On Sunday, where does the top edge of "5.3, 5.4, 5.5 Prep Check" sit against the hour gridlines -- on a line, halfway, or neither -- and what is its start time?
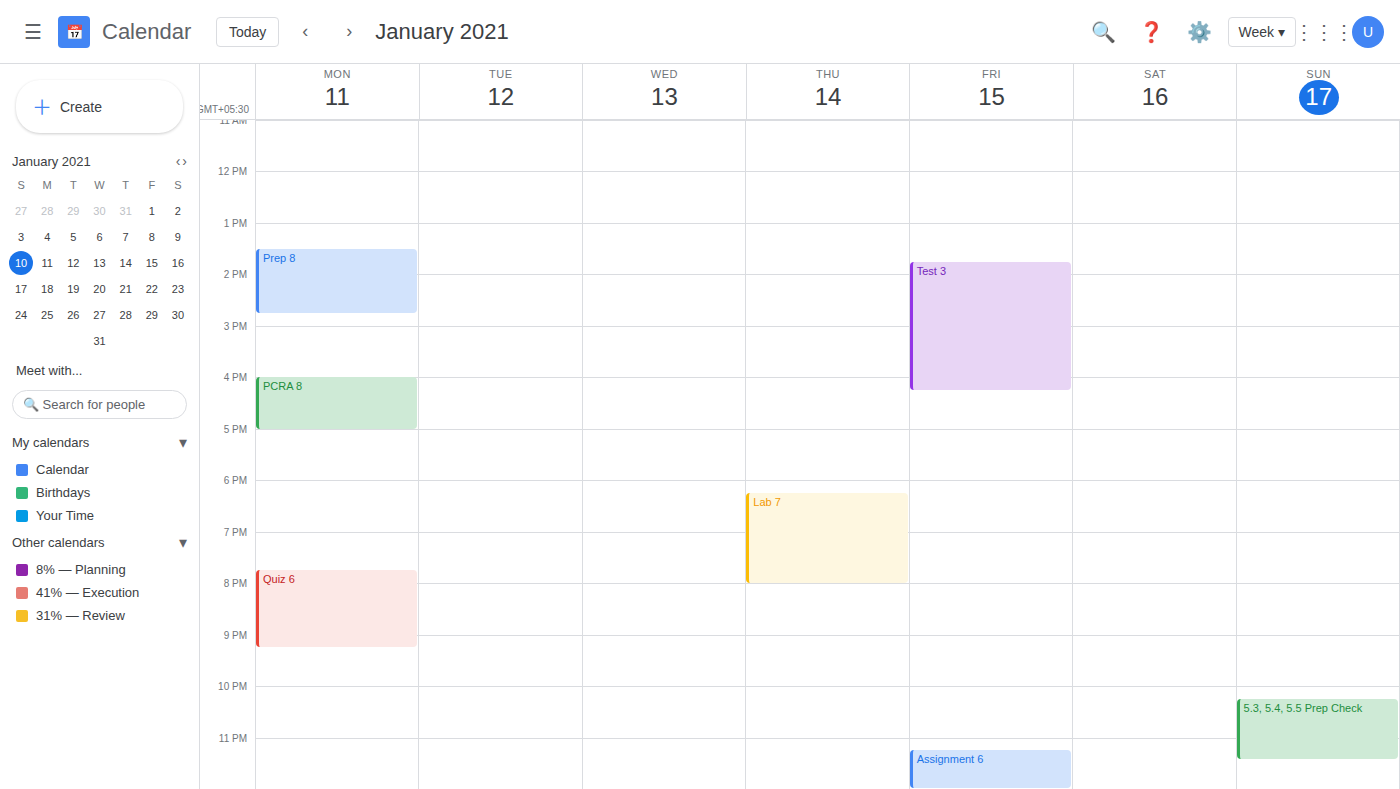
10:15 PM -- neither: a quarter of the way from the 10 PM line to the 11 PM line.